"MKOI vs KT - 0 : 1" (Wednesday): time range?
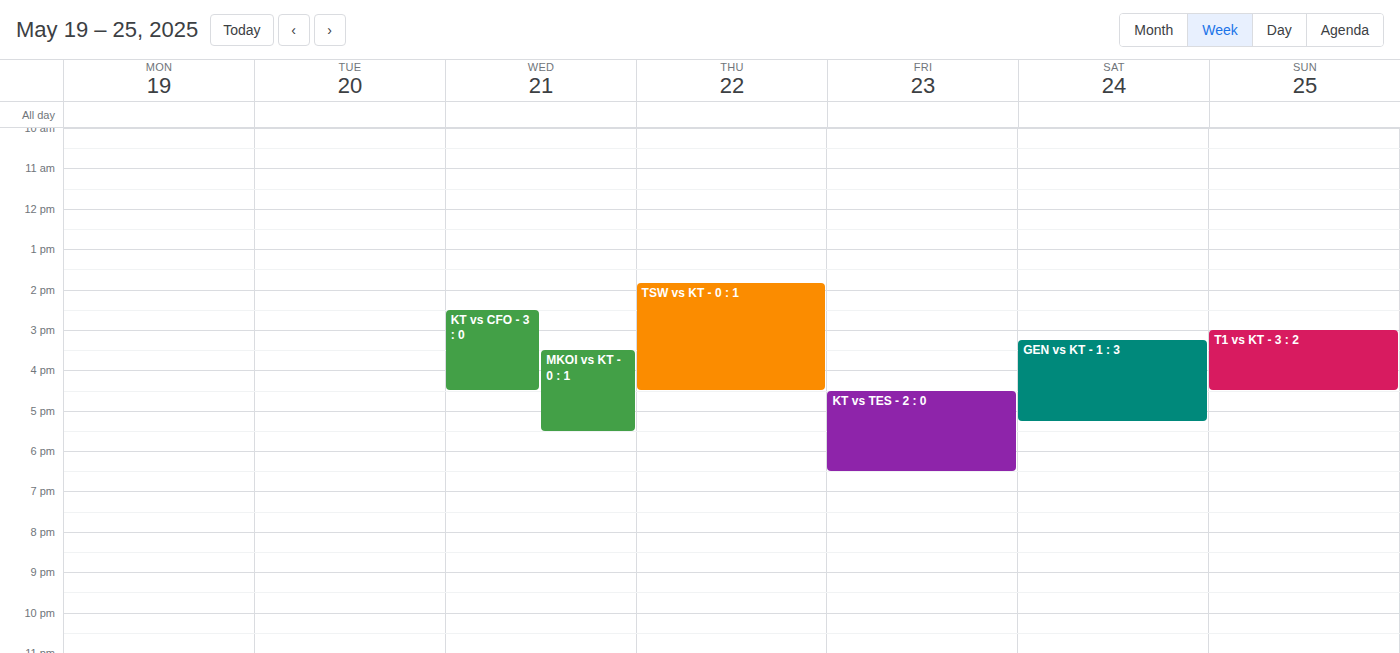
3:30 PM to 5:30 PM